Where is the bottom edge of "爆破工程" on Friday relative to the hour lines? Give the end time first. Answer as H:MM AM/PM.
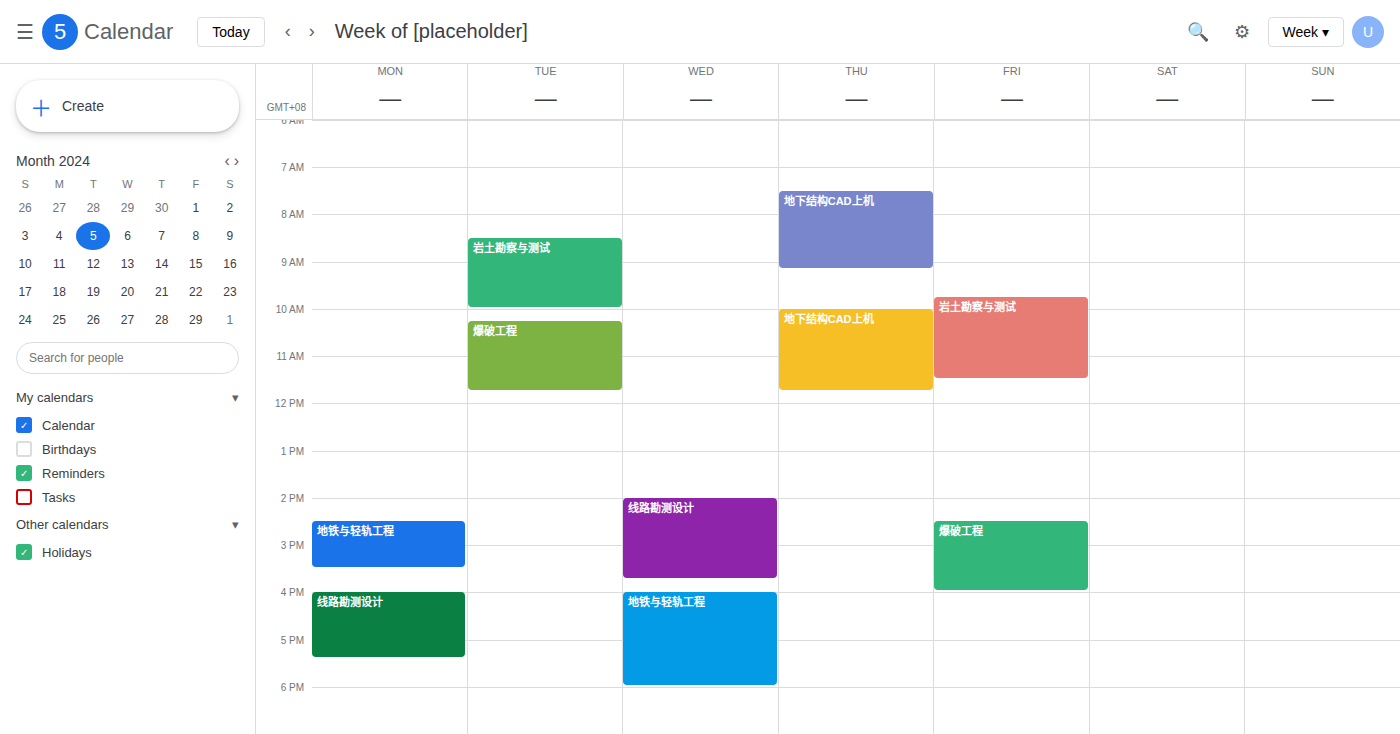
4:00 PM -- exactly on the 4 PM line.